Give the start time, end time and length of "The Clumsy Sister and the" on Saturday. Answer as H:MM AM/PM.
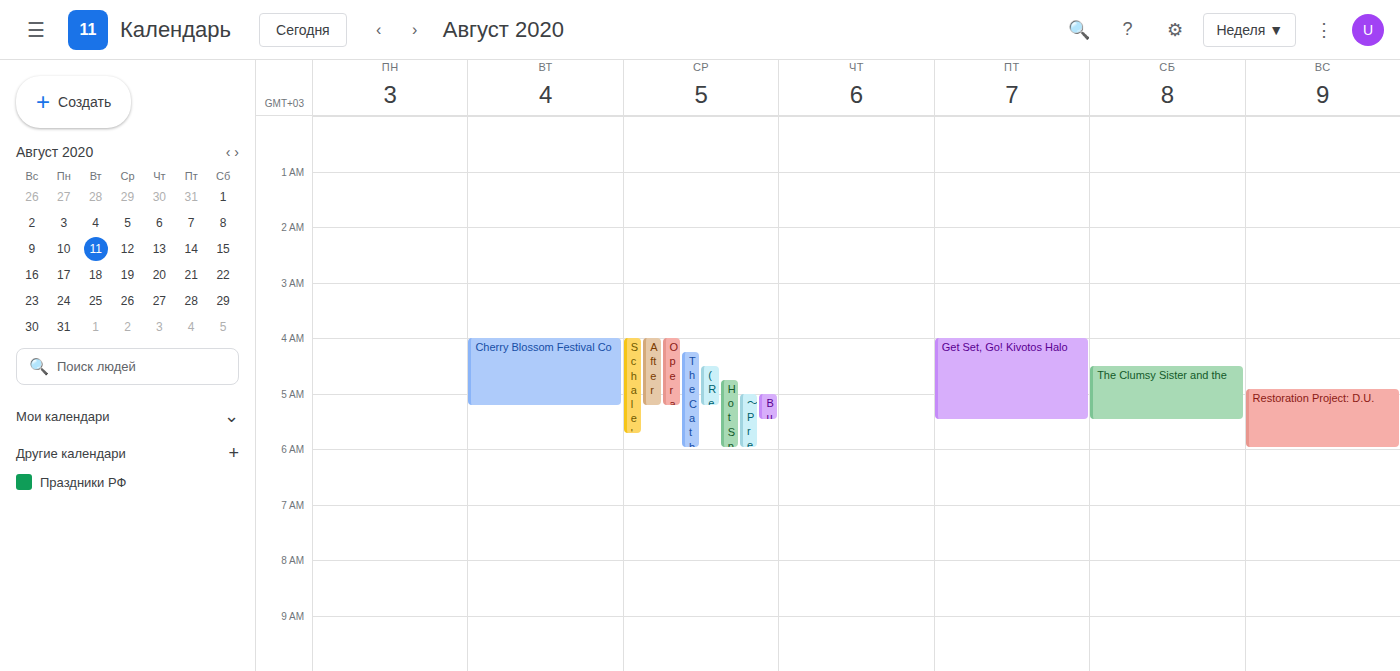
4:30 AM to 5:30 AM, 1 hour